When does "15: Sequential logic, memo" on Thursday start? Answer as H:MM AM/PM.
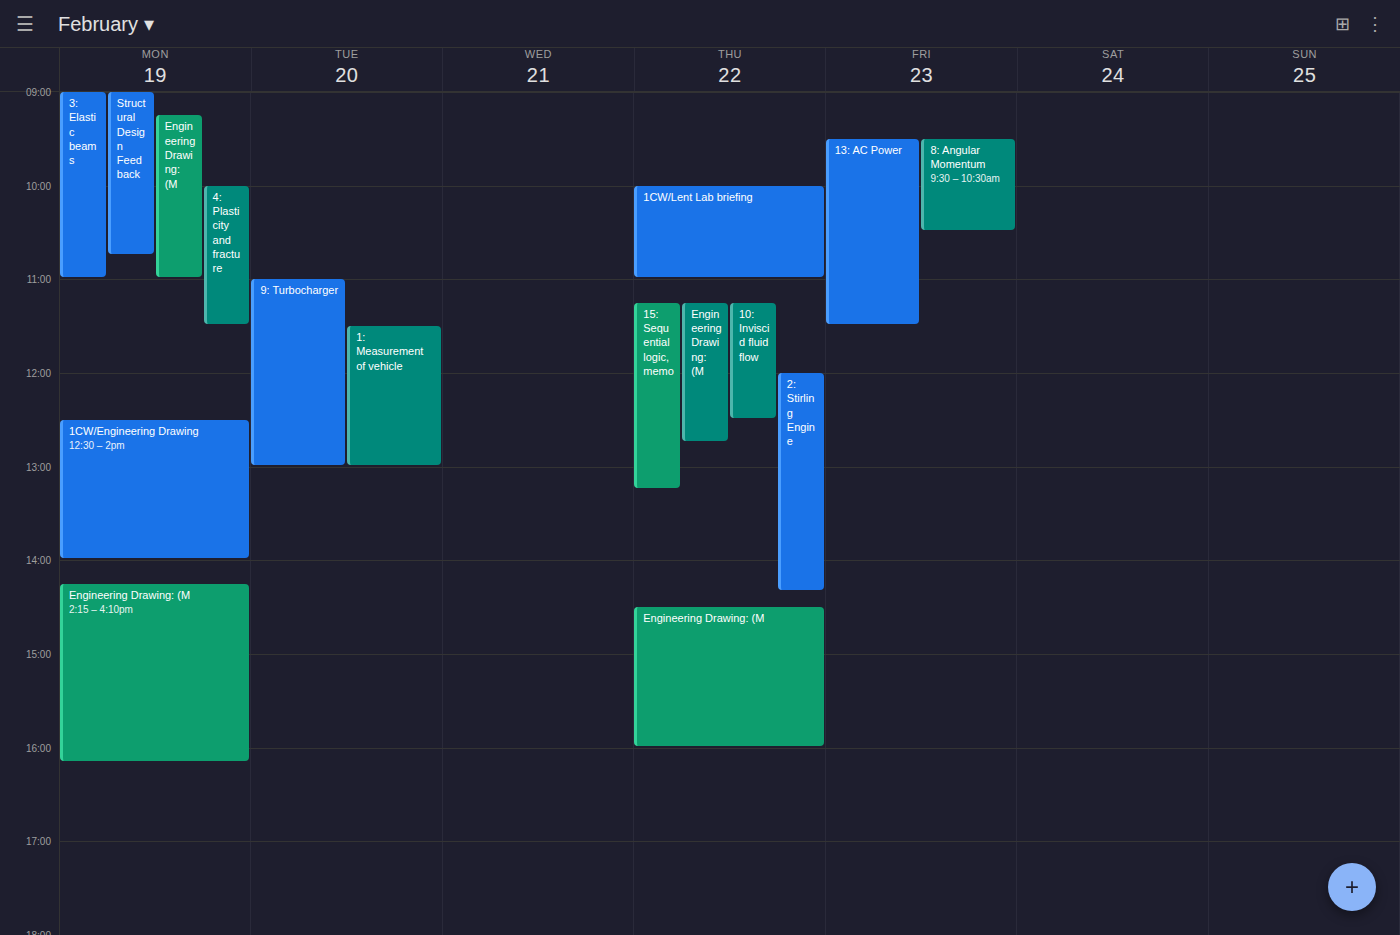
11:15 AM